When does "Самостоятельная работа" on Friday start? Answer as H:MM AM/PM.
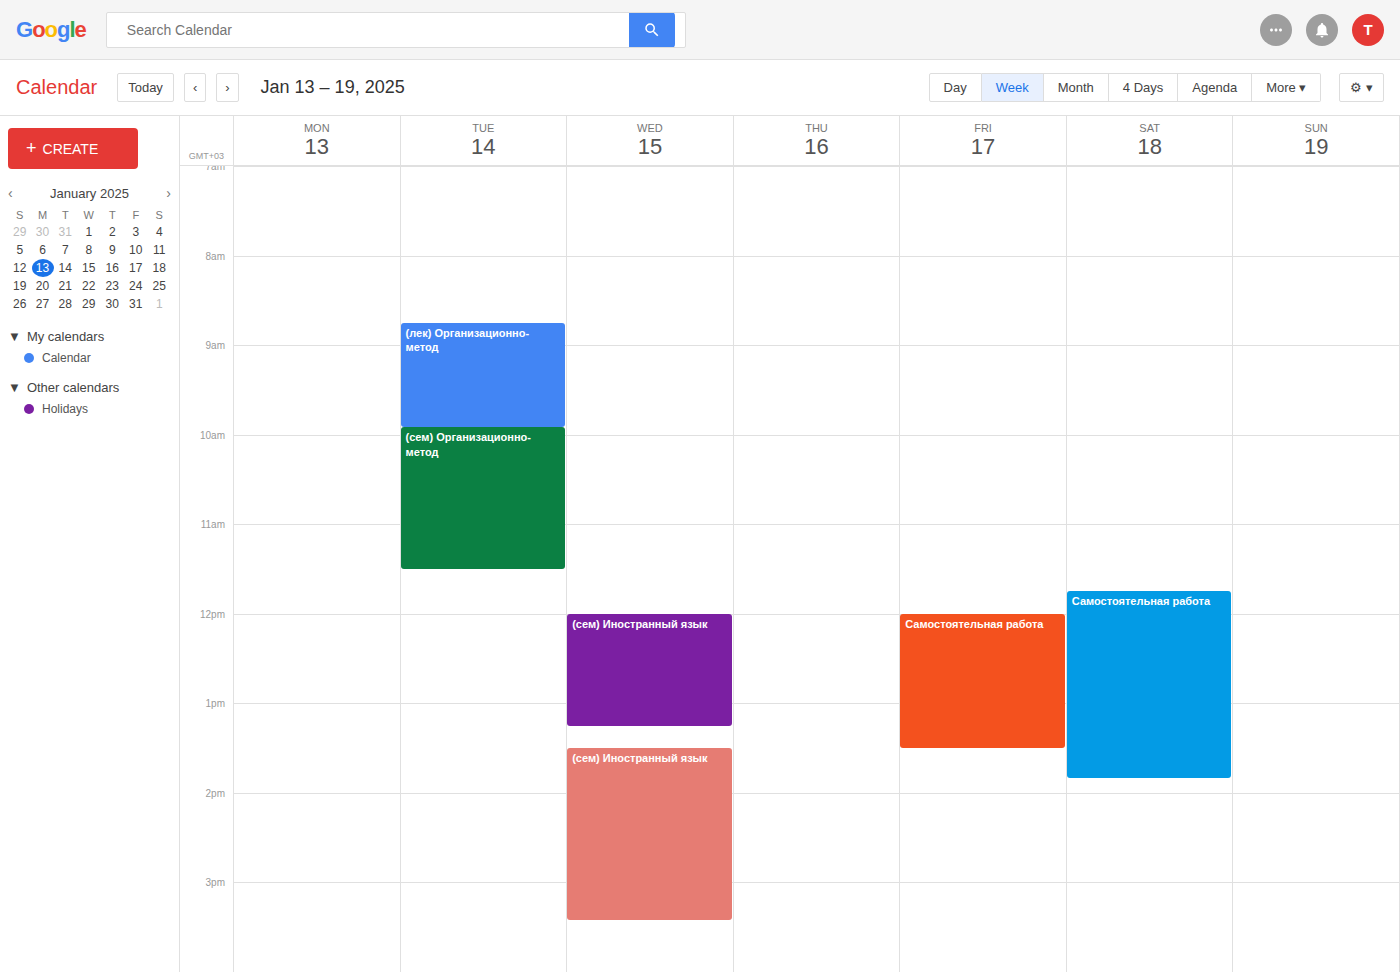
12:00 PM